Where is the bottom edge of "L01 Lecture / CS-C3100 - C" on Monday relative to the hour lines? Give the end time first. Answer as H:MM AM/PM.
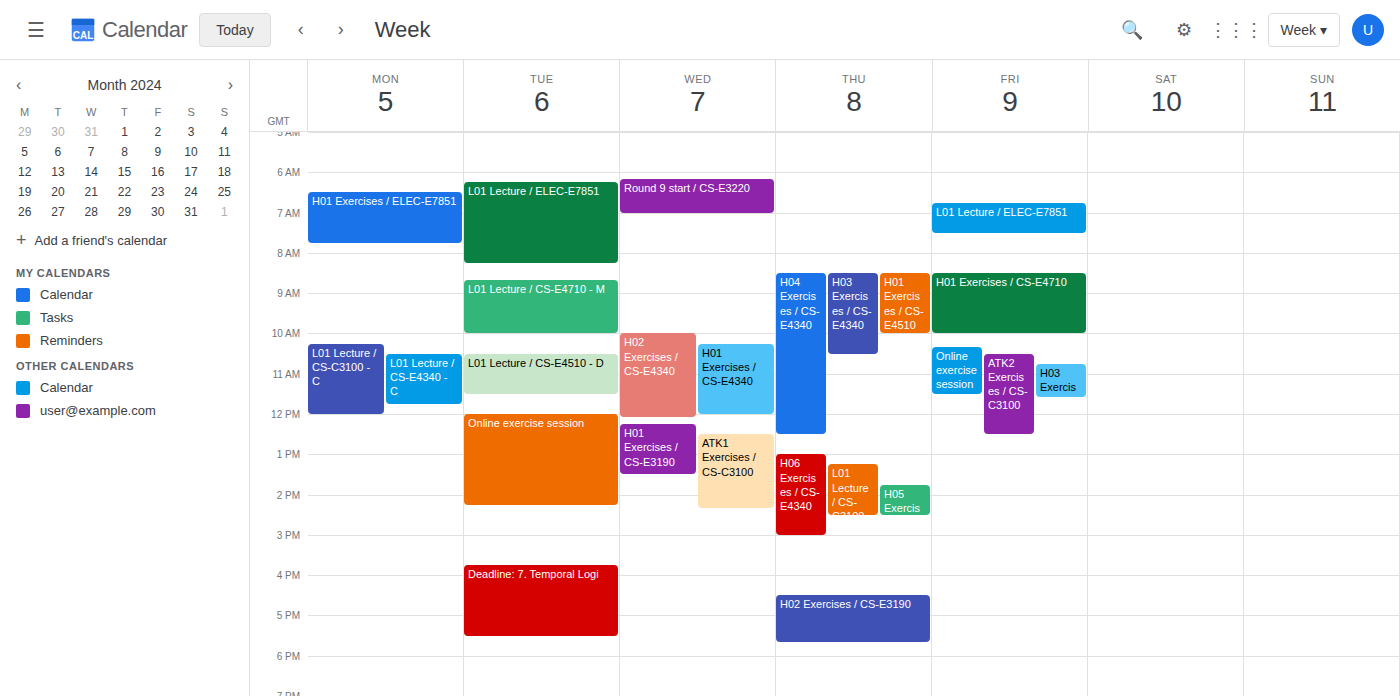
12:00 PM -- exactly on the 12 PM line.